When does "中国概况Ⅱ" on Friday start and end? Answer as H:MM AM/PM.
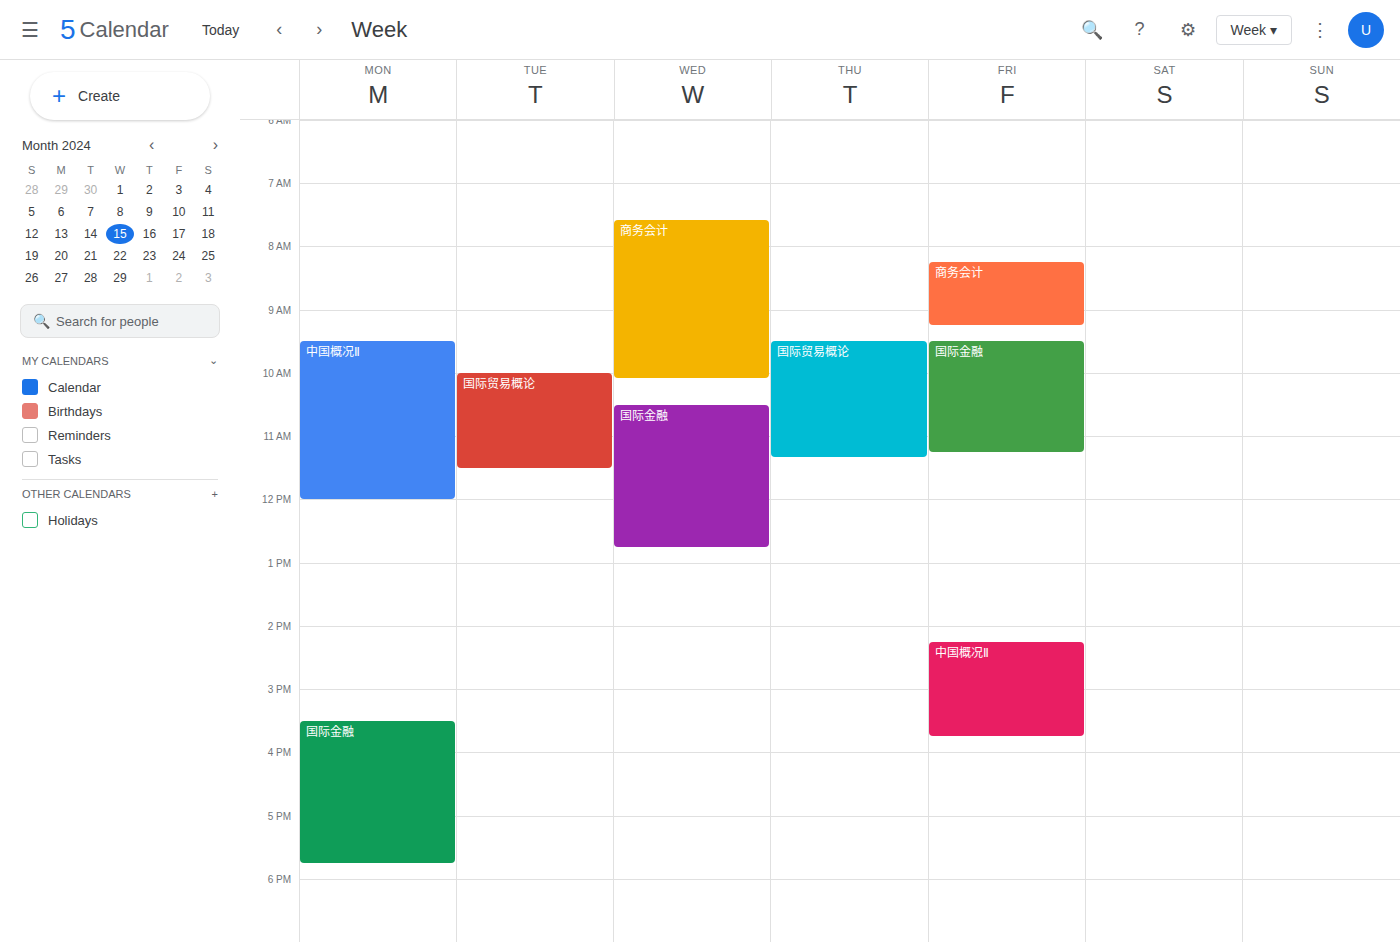
2:15 PM to 3:45 PM